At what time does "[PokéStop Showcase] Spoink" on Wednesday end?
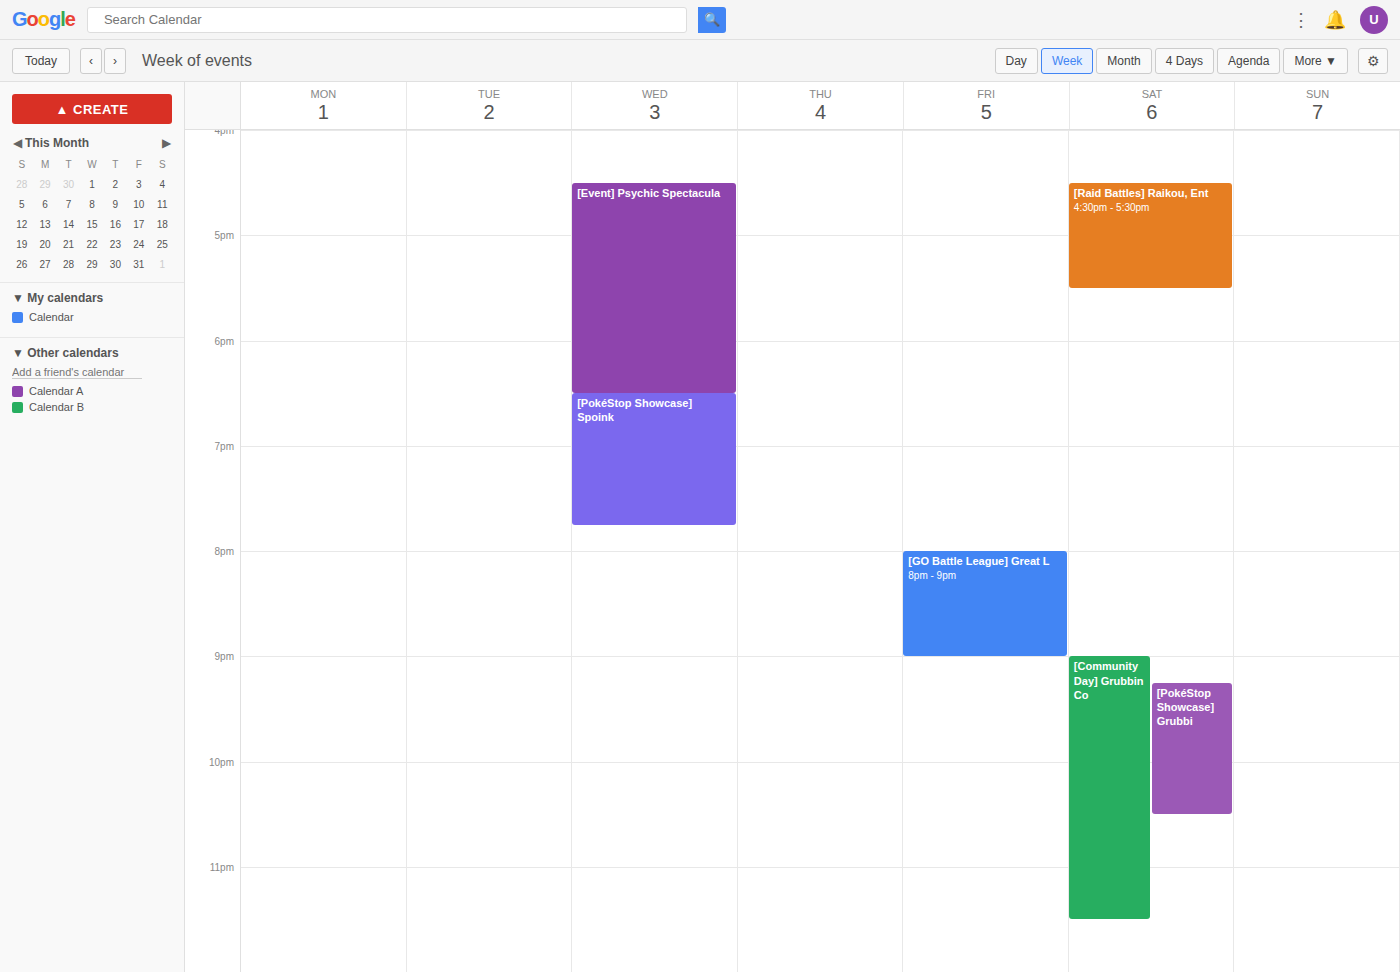
19:45